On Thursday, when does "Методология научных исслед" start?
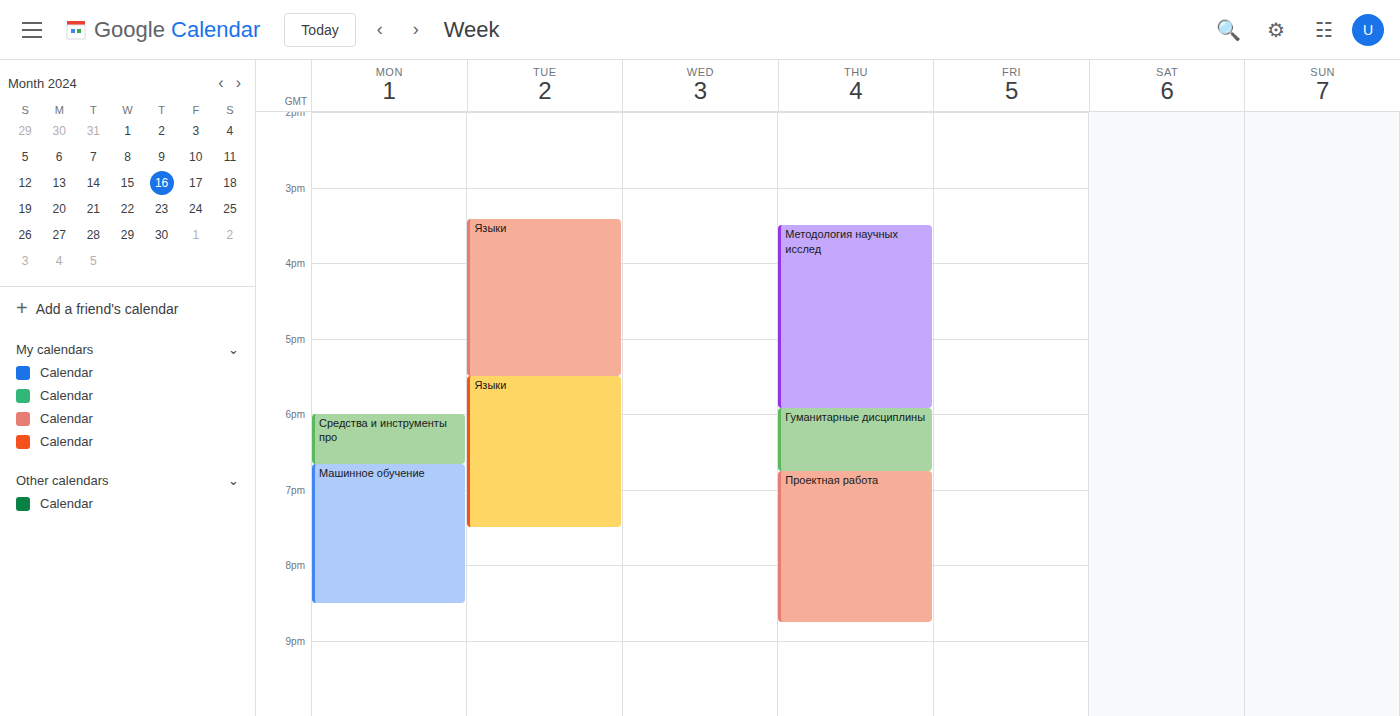
3:30 PM